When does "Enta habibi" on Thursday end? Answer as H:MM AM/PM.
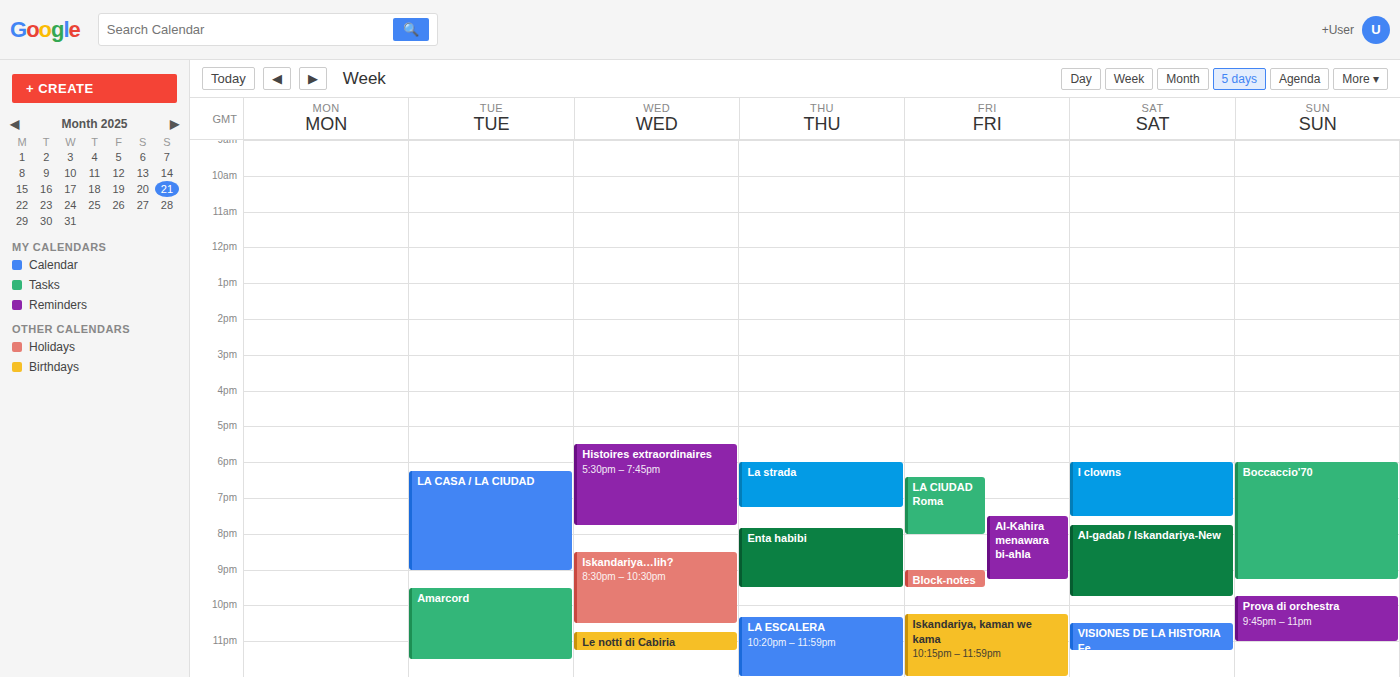
9:30 PM